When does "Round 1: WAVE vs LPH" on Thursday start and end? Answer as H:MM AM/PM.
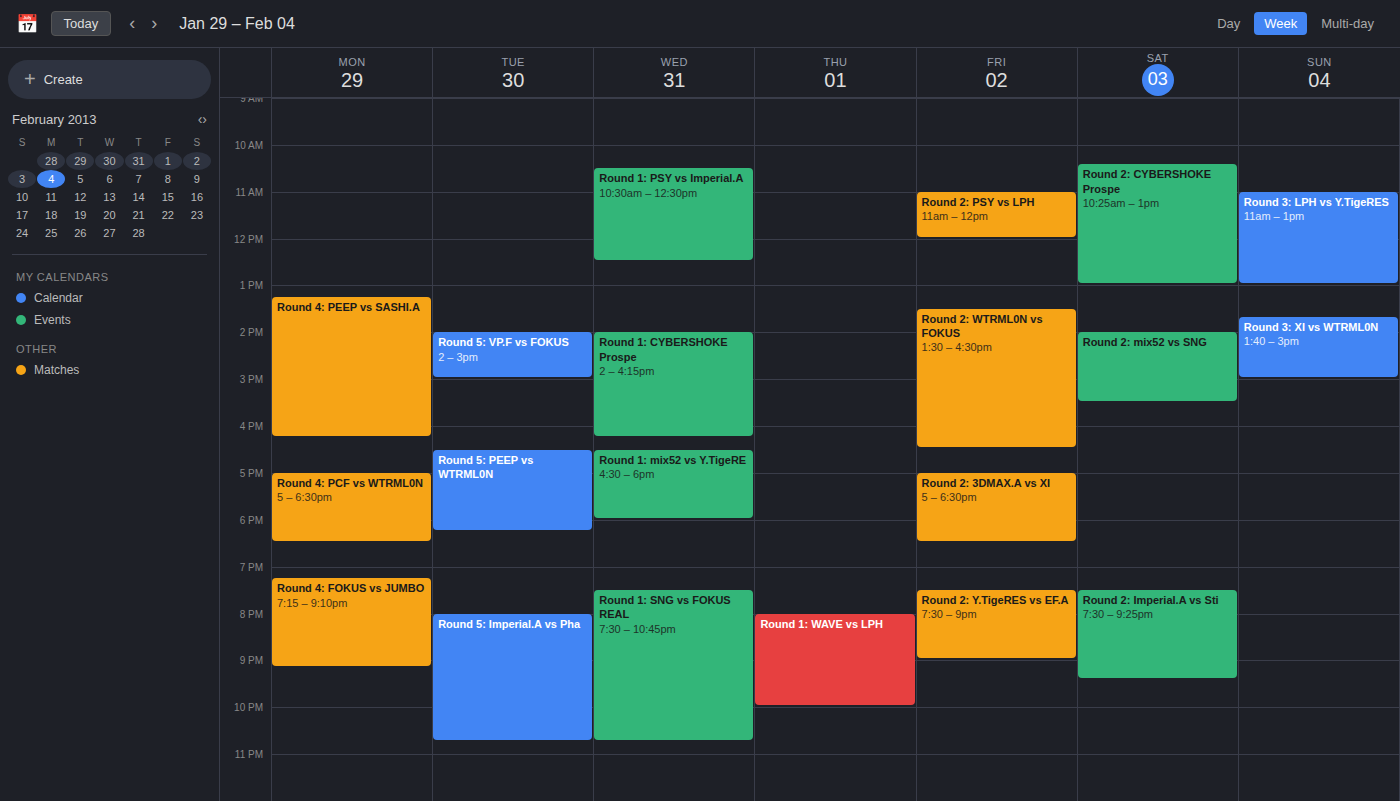
8:00 PM to 10:00 PM